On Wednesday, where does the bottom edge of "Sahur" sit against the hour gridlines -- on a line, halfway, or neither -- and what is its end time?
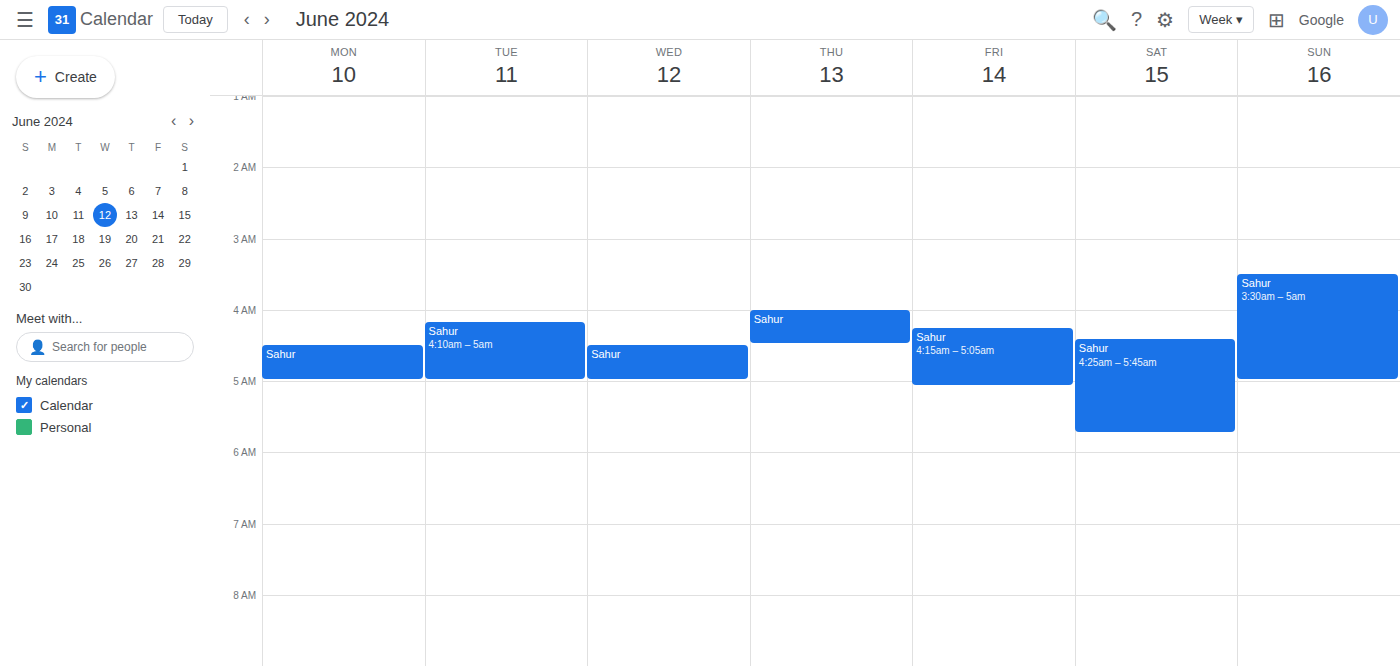
5:00 AM -- exactly on the 5 AM line.